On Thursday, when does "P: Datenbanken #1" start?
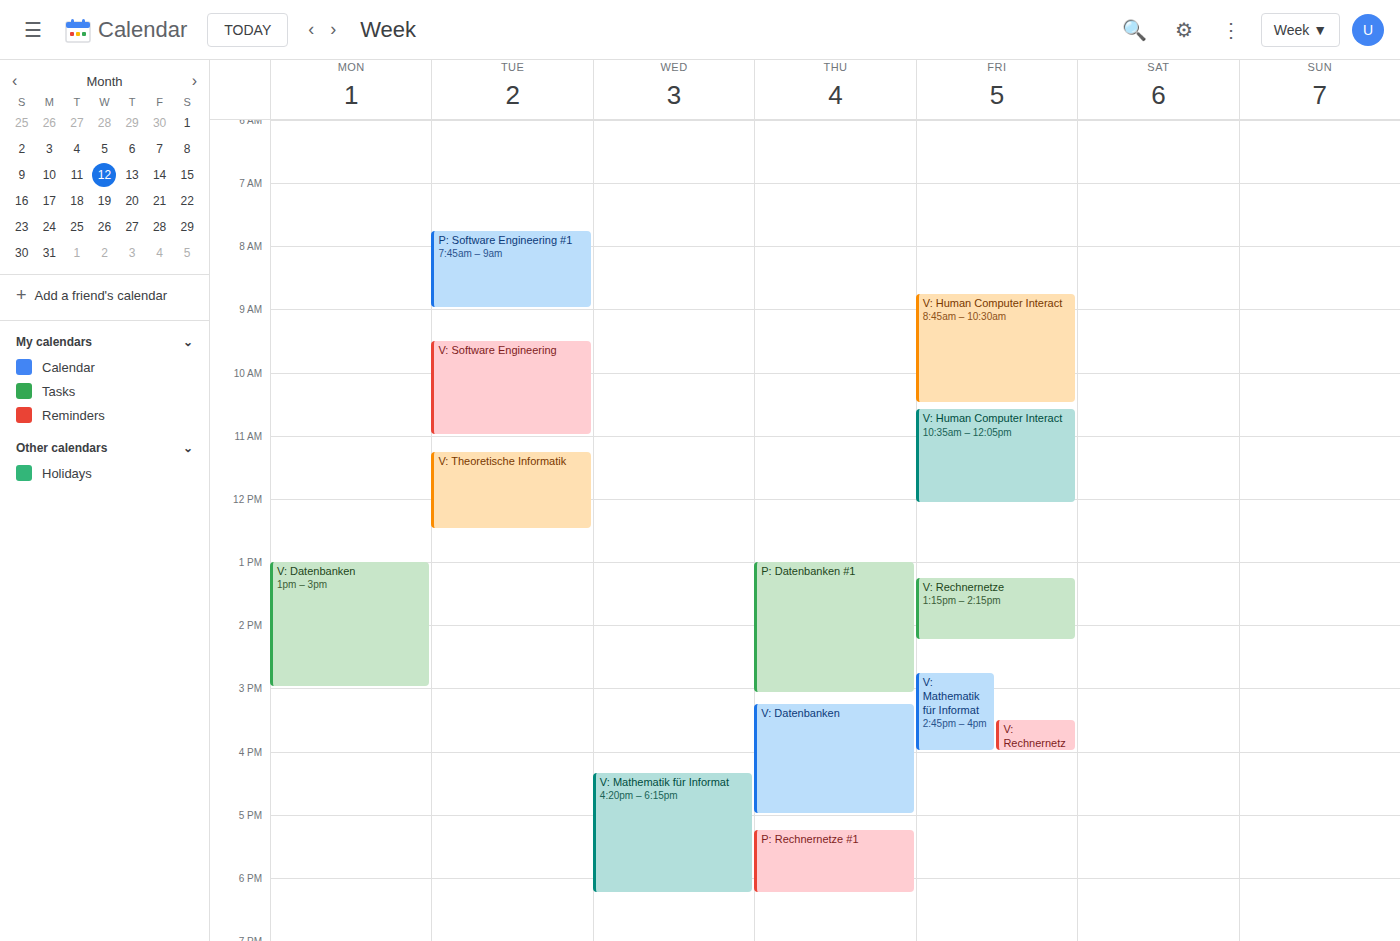
1:00 PM